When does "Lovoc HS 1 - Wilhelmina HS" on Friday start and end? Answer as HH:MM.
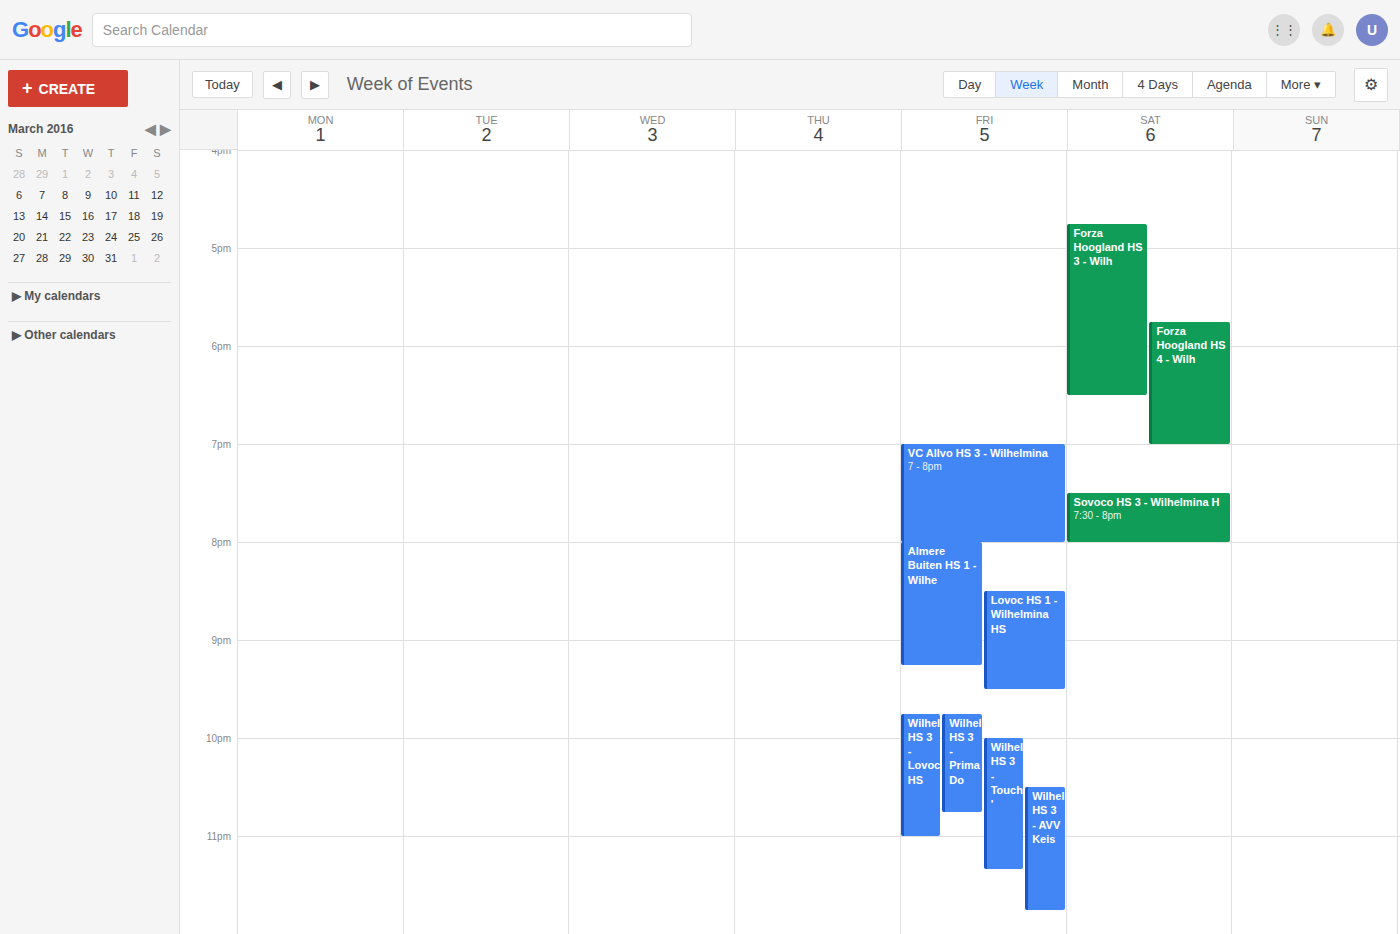
20:30 to 21:30